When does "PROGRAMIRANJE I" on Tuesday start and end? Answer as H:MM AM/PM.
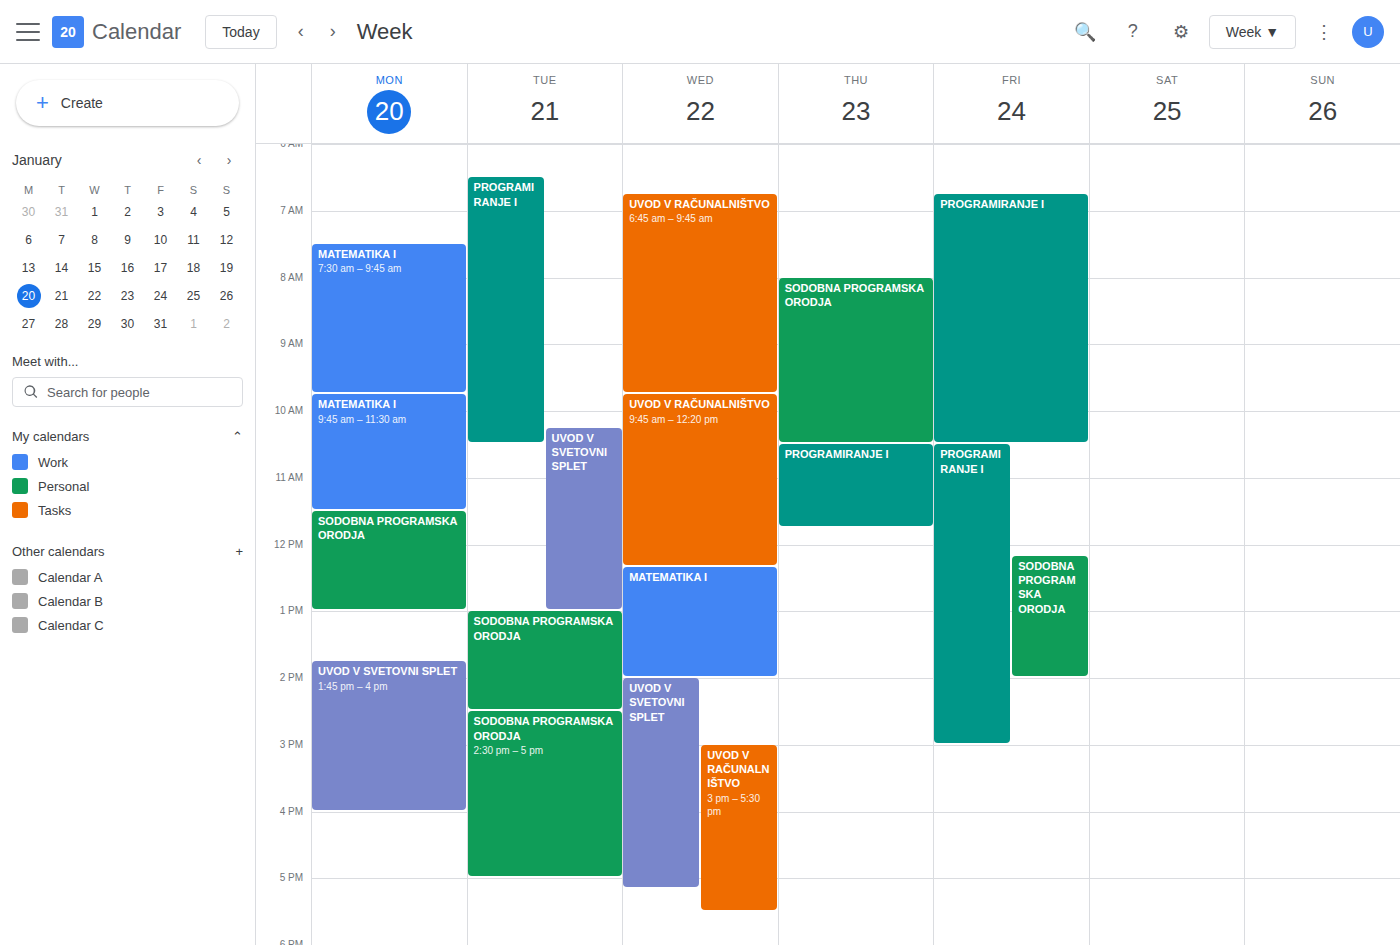
6:30 AM to 10:30 AM